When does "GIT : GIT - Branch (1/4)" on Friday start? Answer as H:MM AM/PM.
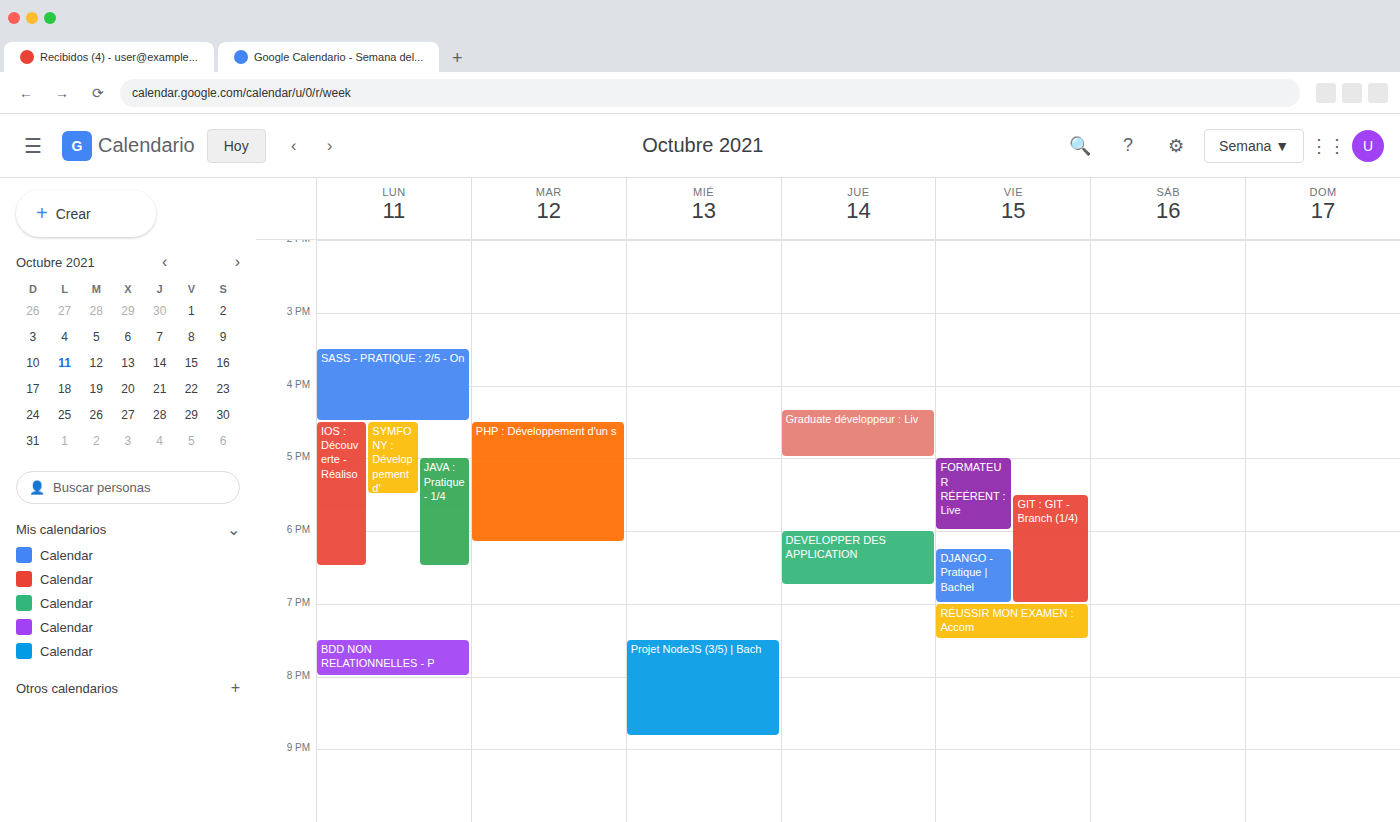
5:30 PM